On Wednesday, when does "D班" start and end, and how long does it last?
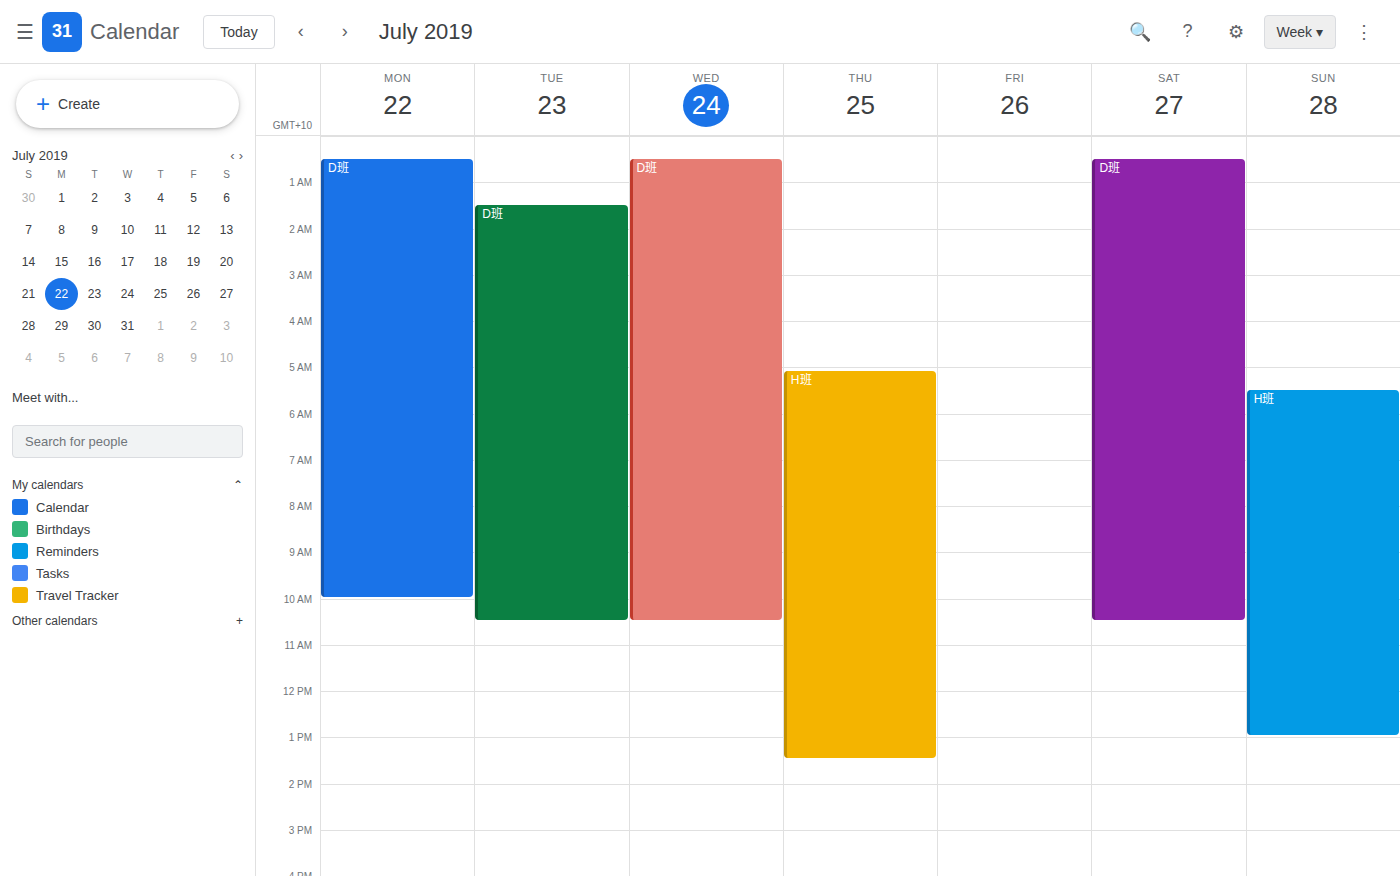
12:30 AM to 10:30 AM, 10 hours